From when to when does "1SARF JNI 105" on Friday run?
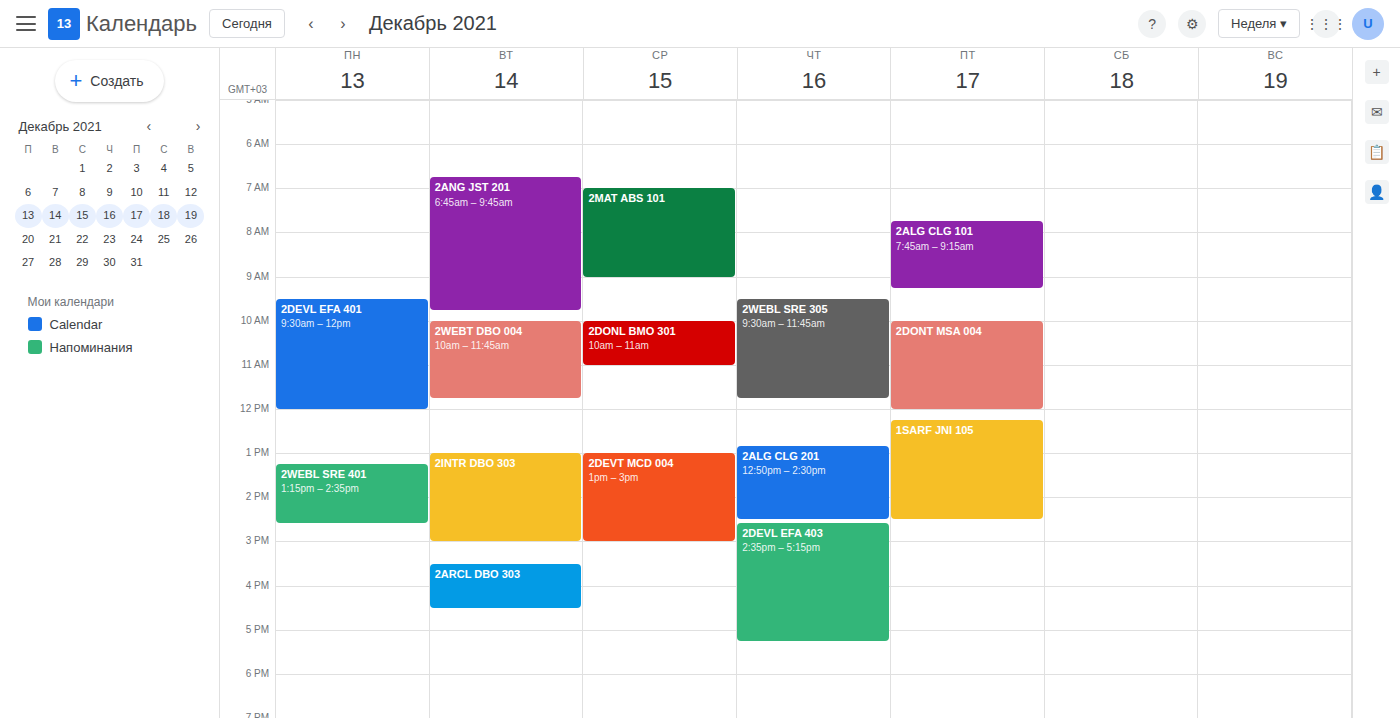
12:15 PM to 2:30 PM